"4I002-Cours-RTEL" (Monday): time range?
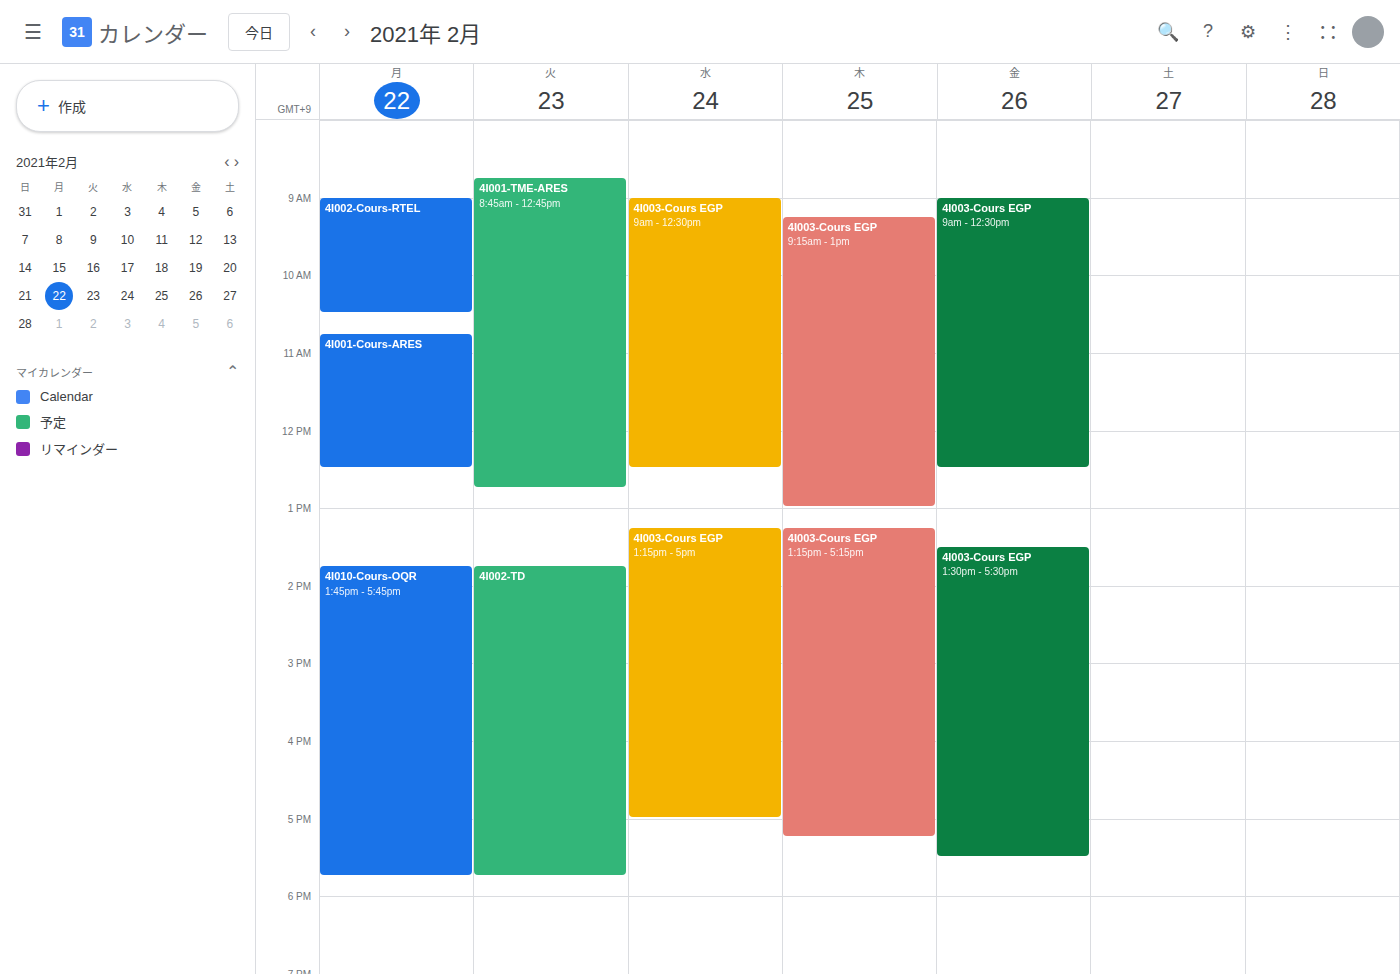
9:00 AM to 10:30 AM